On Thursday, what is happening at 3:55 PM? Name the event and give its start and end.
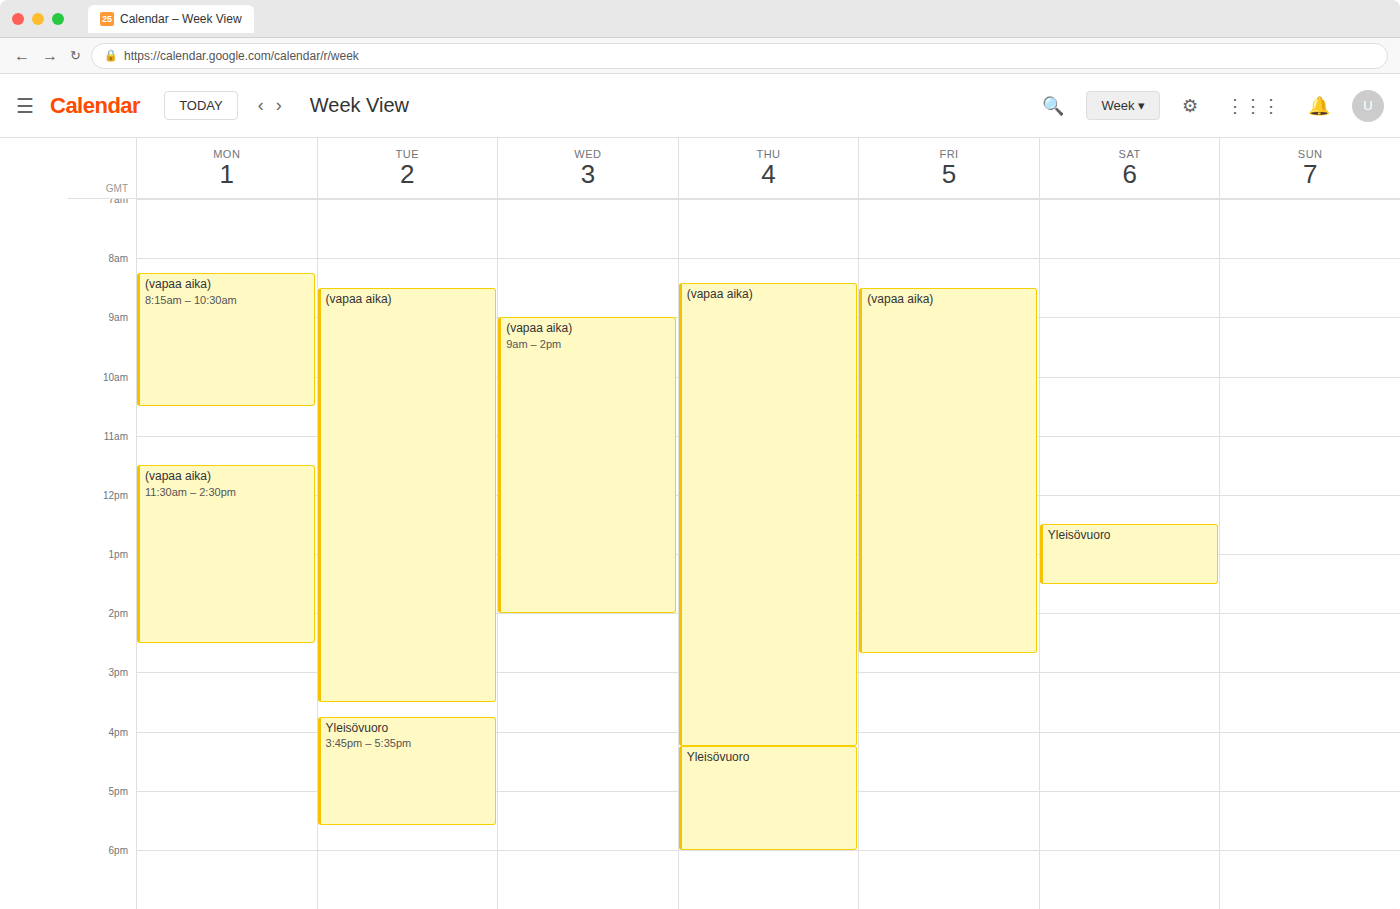
"(vapaa aika)", 8:25 AM to 4:15 PM